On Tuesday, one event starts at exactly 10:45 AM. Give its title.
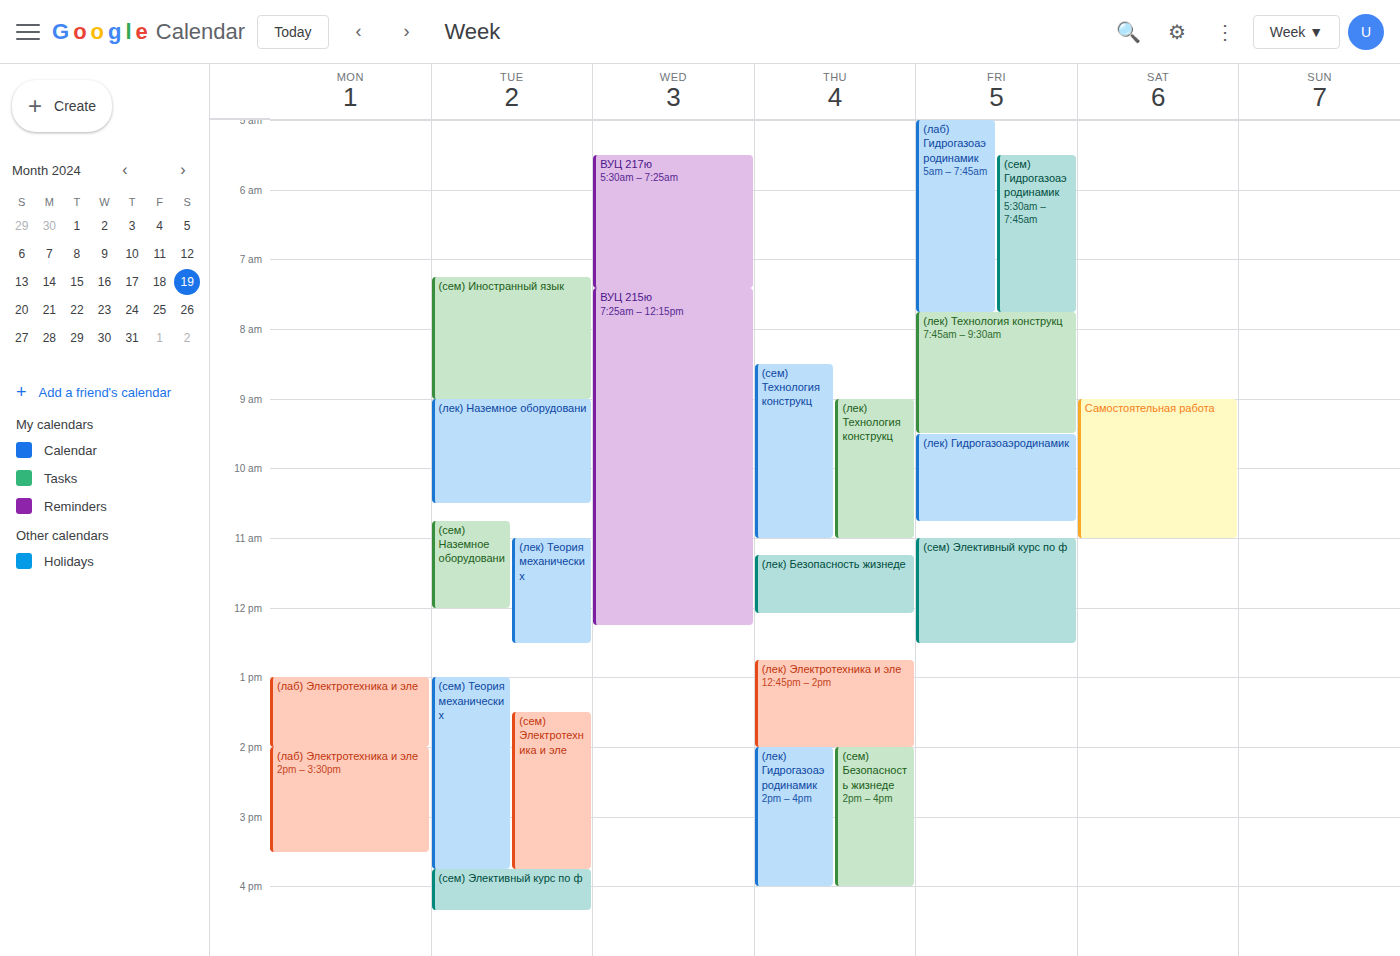
"(сем) Наземное оборудовани"